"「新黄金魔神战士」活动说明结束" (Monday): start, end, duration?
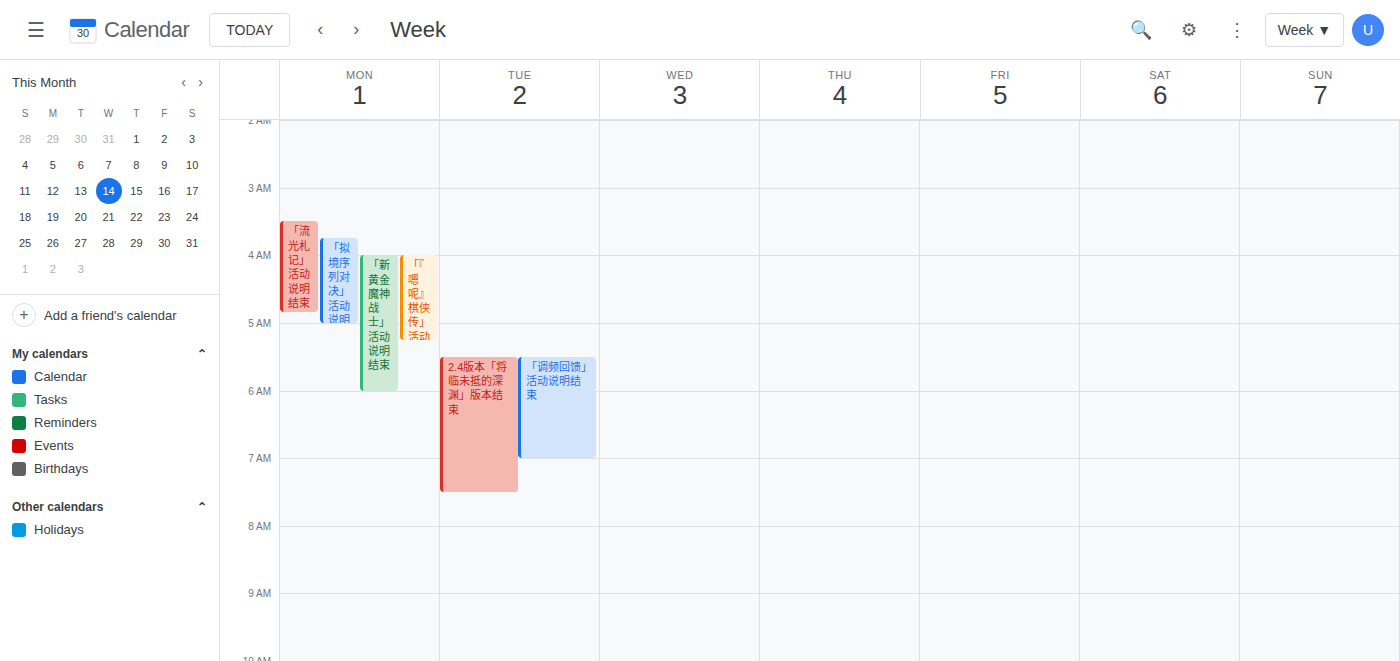
4:00 AM to 6:00 AM, 2 hours